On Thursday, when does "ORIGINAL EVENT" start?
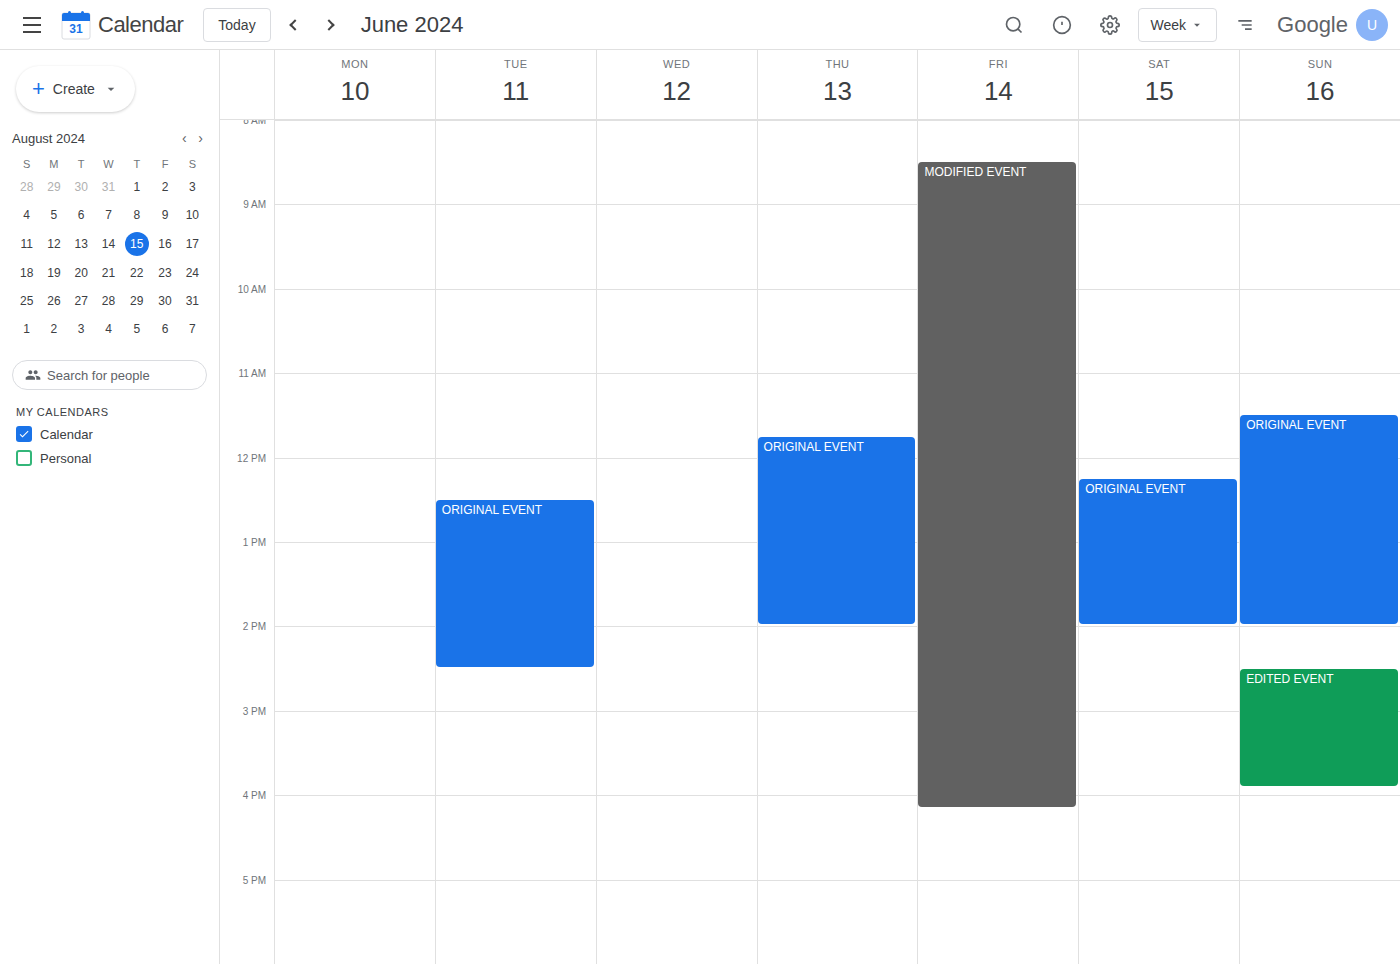
11:45 AM